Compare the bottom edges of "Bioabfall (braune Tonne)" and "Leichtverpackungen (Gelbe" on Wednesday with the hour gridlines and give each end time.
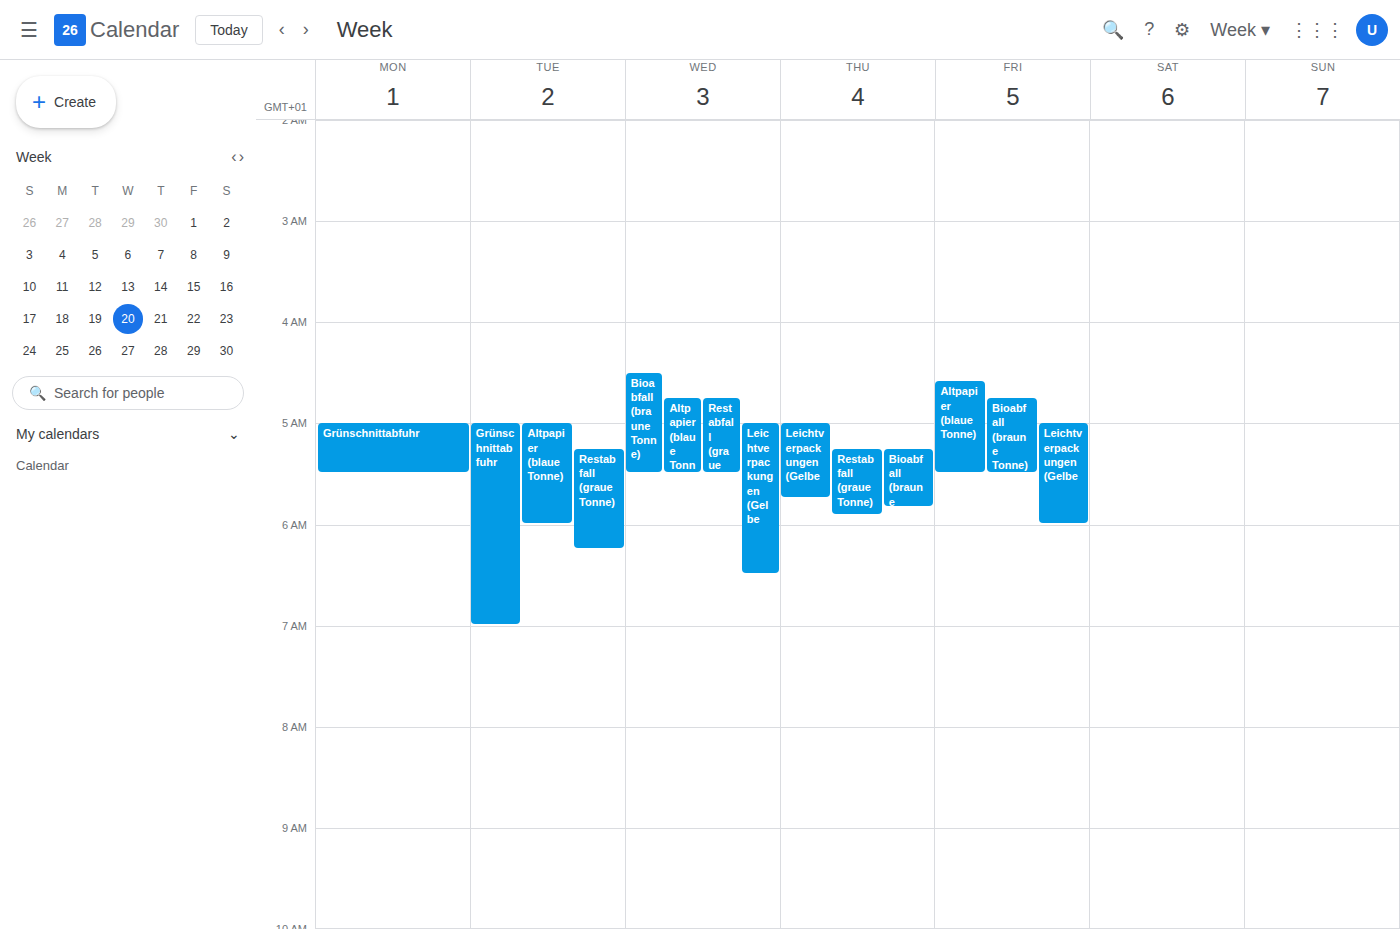
"Bioabfall (braune Tonne)": 5:30 AM, halfway between the 5 AM and 6 AM lines. "Leichtverpackungen (Gelbe": 6:30 AM, halfway between the 6 AM and 7 AM lines.